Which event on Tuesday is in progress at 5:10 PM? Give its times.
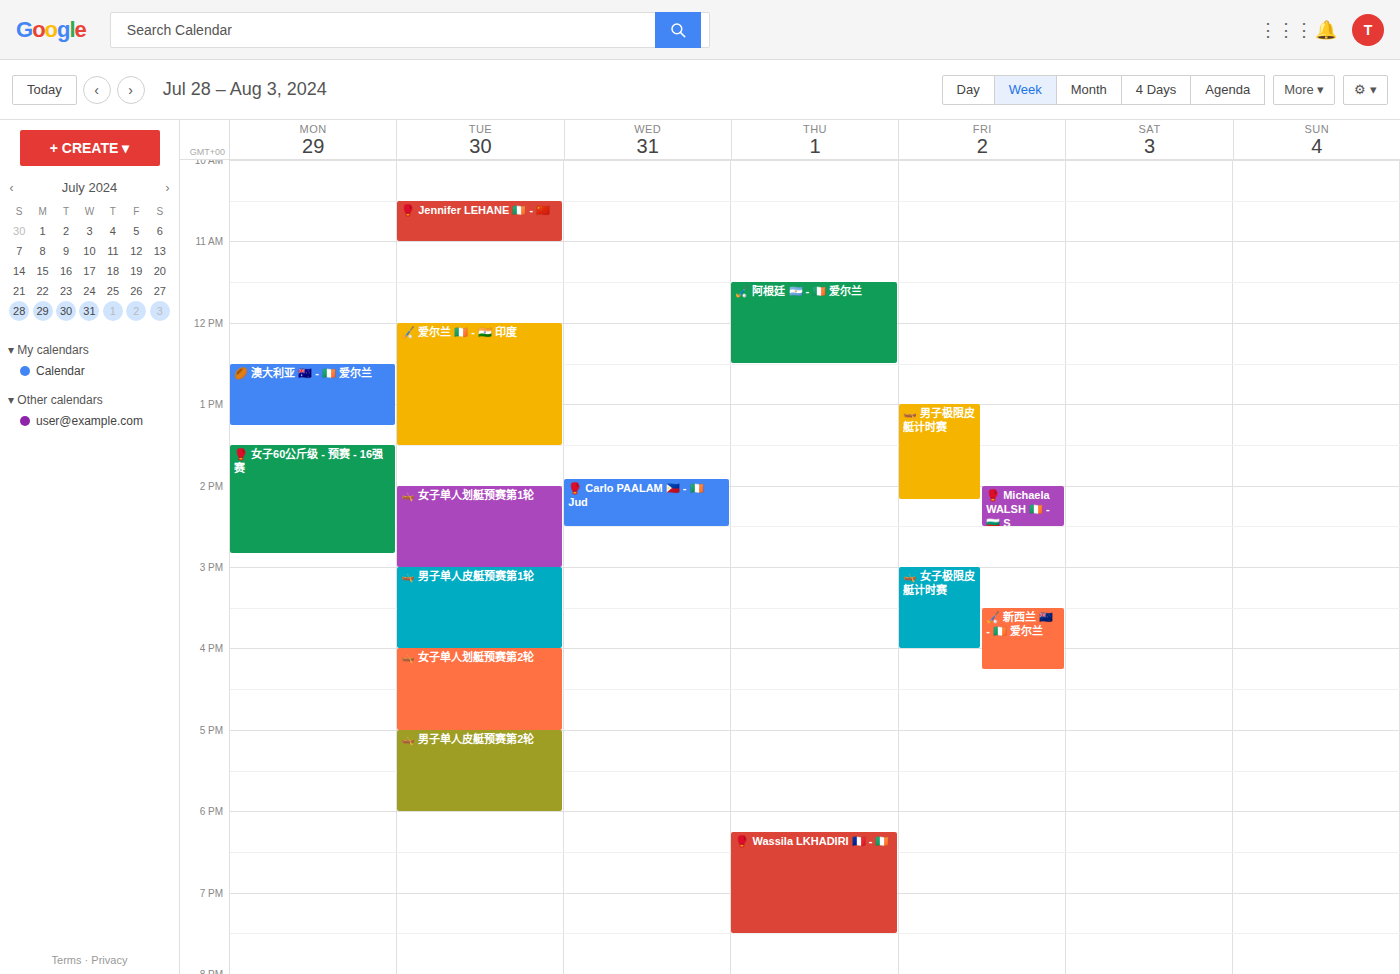
"🛶 男子单人皮艇预赛第2轮", 5:00 PM to 6:00 PM